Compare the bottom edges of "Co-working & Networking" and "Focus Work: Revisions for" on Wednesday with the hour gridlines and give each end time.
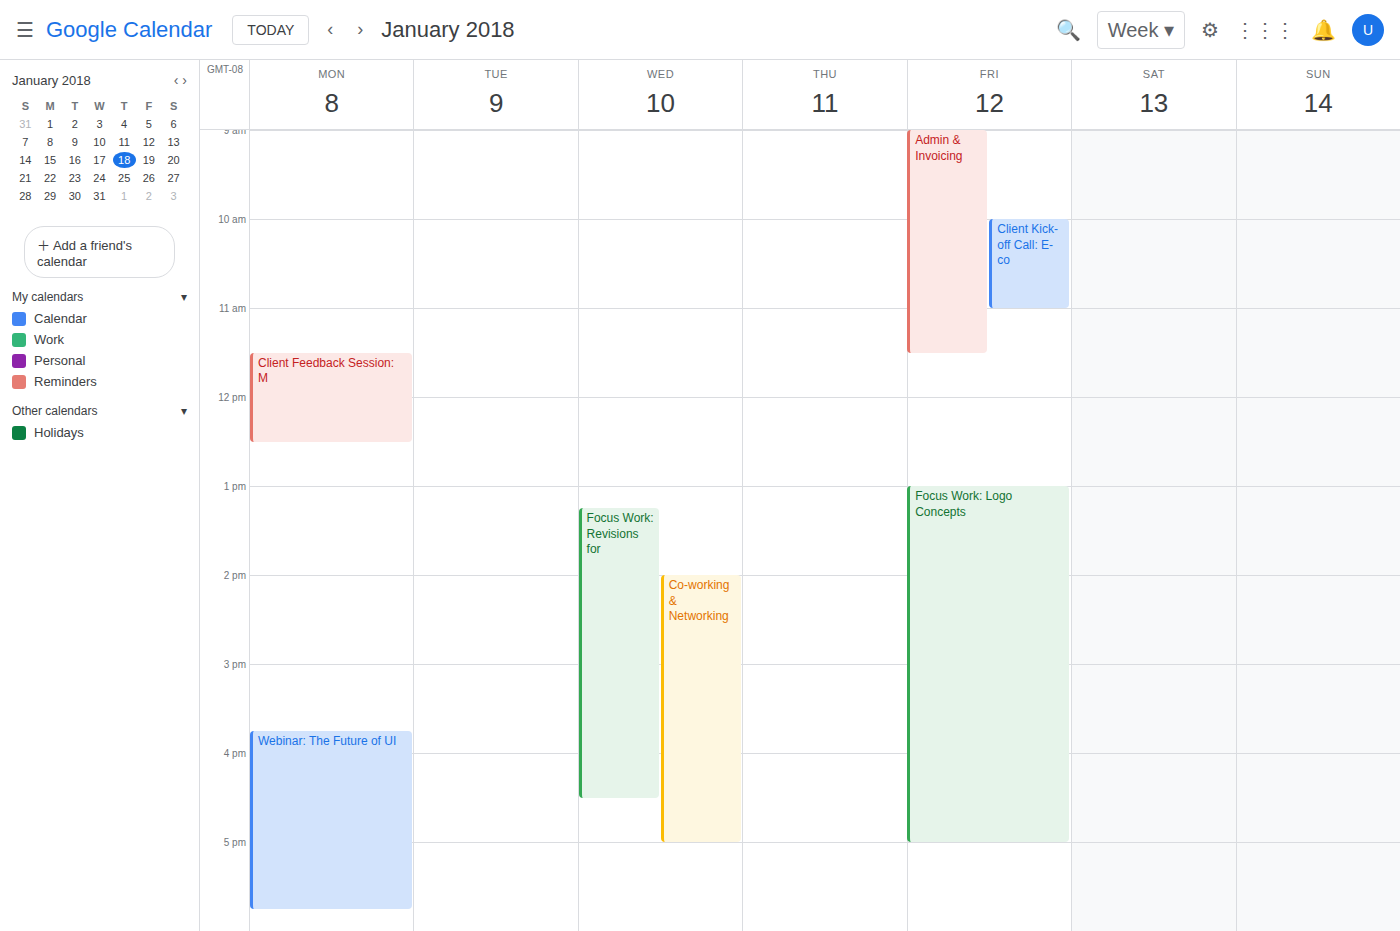
"Co-working & Networking": 5:00 PM, exactly on the 5 PM line. "Focus Work: Revisions for": 4:30 PM, halfway between the 4 PM and 5 PM lines.